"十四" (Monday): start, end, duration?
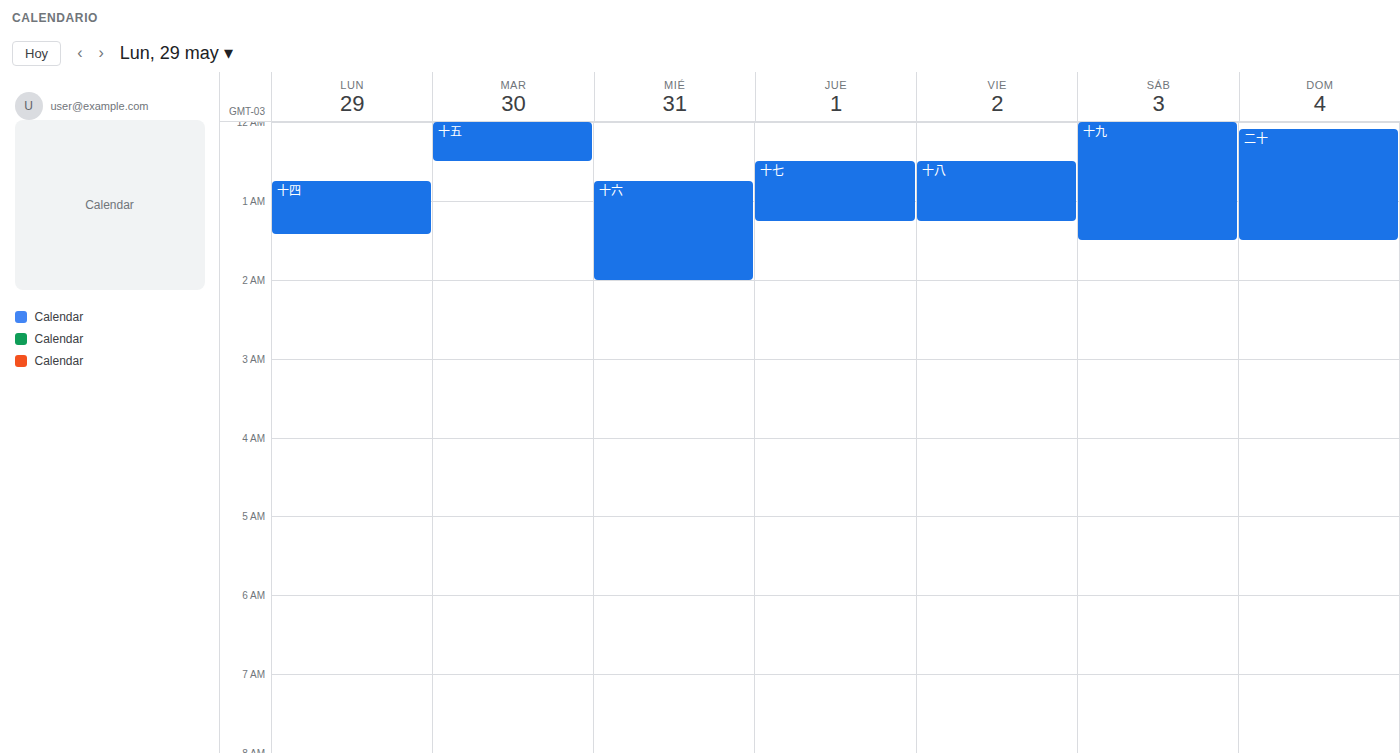
12:45 AM to 1:25 AM, 40 minutes